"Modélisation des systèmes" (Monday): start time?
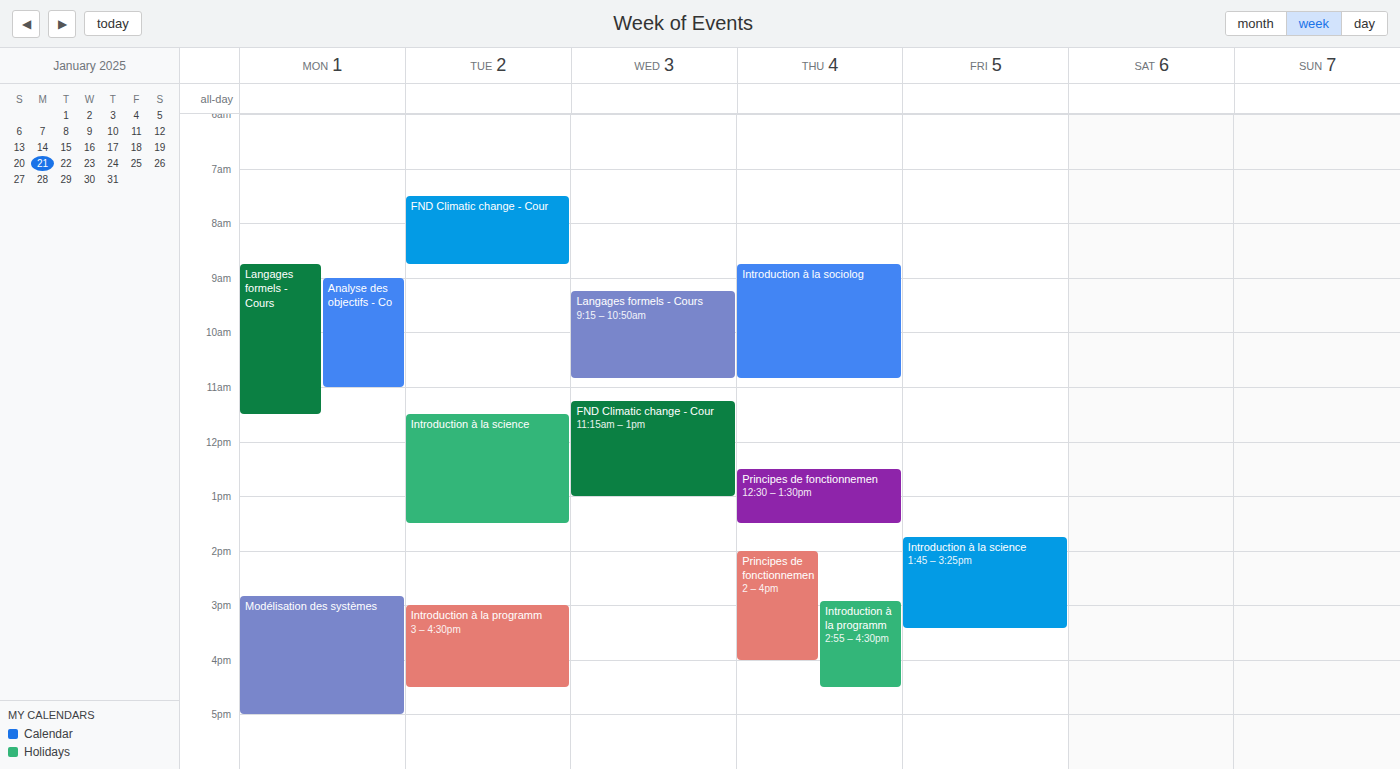
14:50